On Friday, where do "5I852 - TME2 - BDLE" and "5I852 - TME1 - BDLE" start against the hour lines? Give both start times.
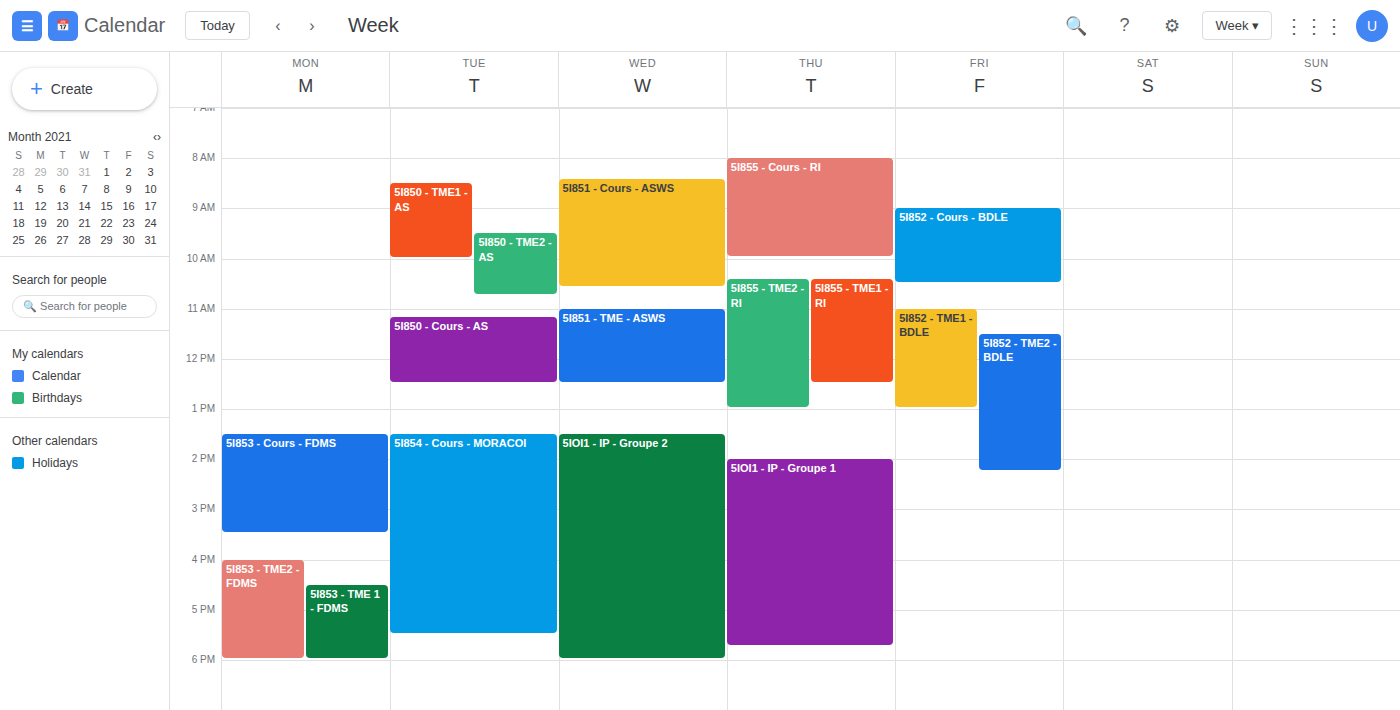
"5I852 - TME2 - BDLE": 11:30 AM, halfway between the 11 AM and 12 PM lines. "5I852 - TME1 - BDLE": 11:00 AM, exactly on the 11 AM line.